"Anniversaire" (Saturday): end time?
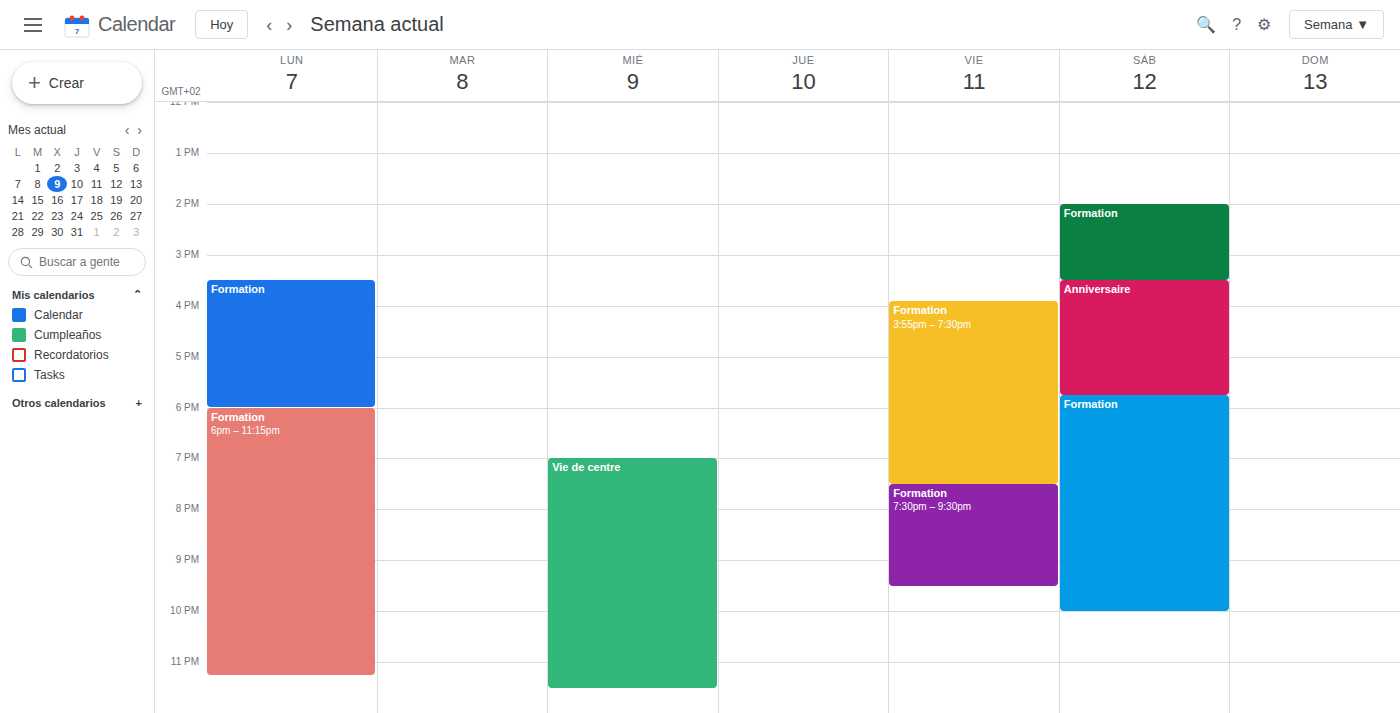
5:45 PM